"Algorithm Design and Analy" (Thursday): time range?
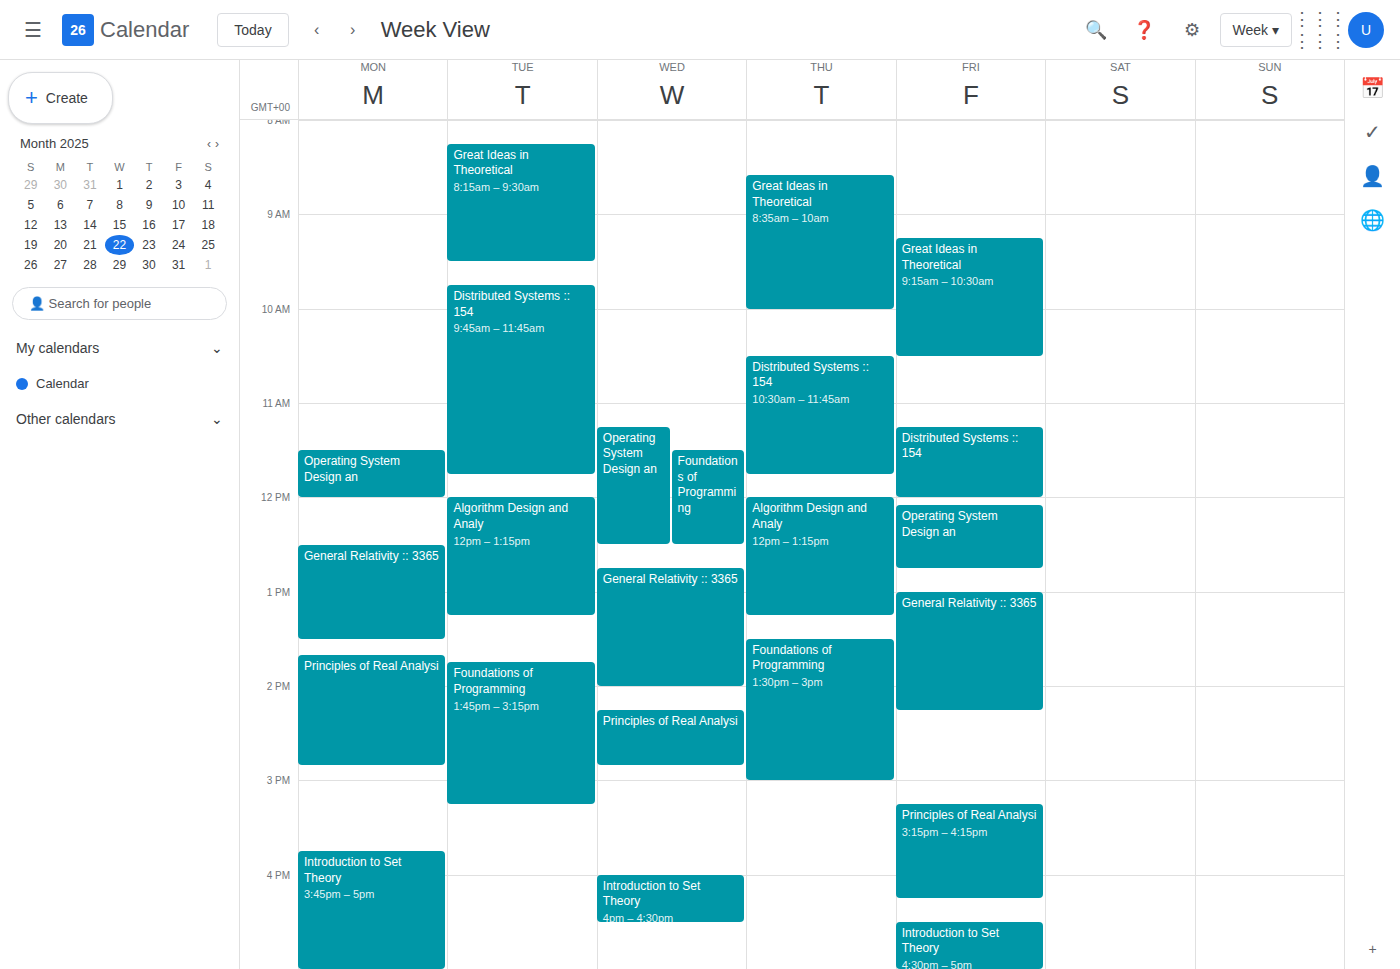
12:00 PM to 1:15 PM